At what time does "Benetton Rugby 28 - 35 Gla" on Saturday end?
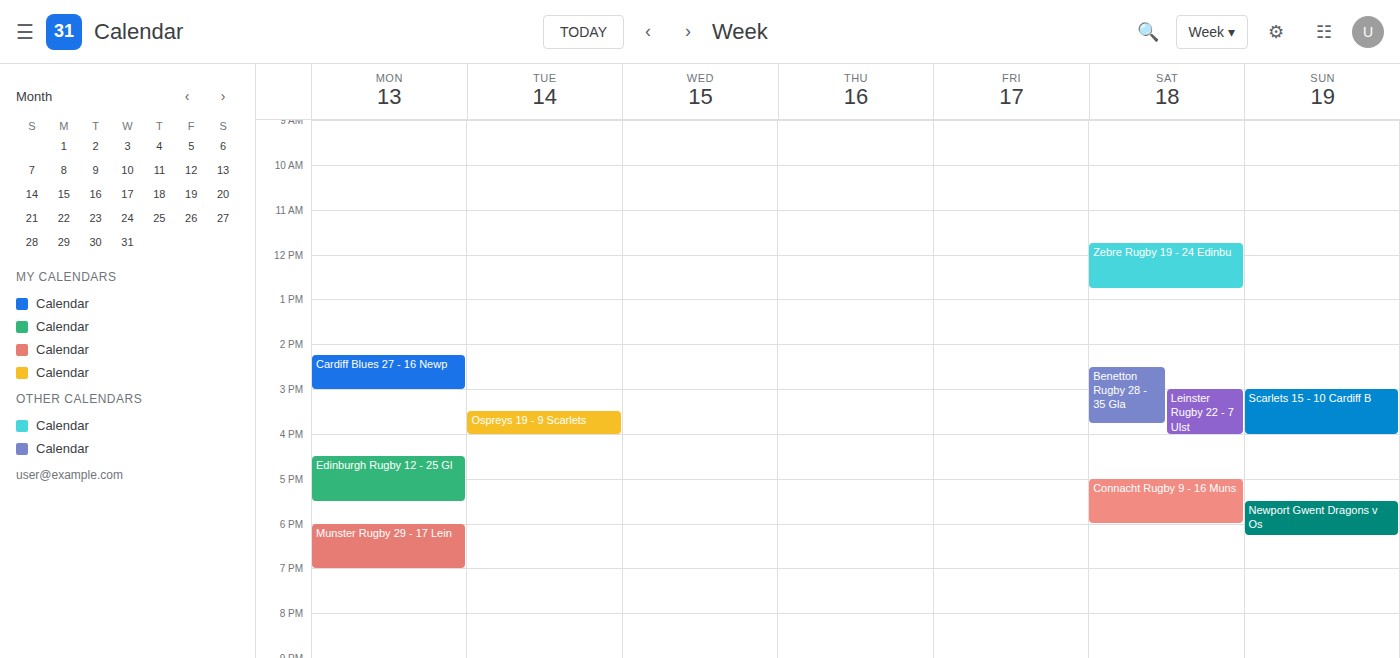
3:45 PM